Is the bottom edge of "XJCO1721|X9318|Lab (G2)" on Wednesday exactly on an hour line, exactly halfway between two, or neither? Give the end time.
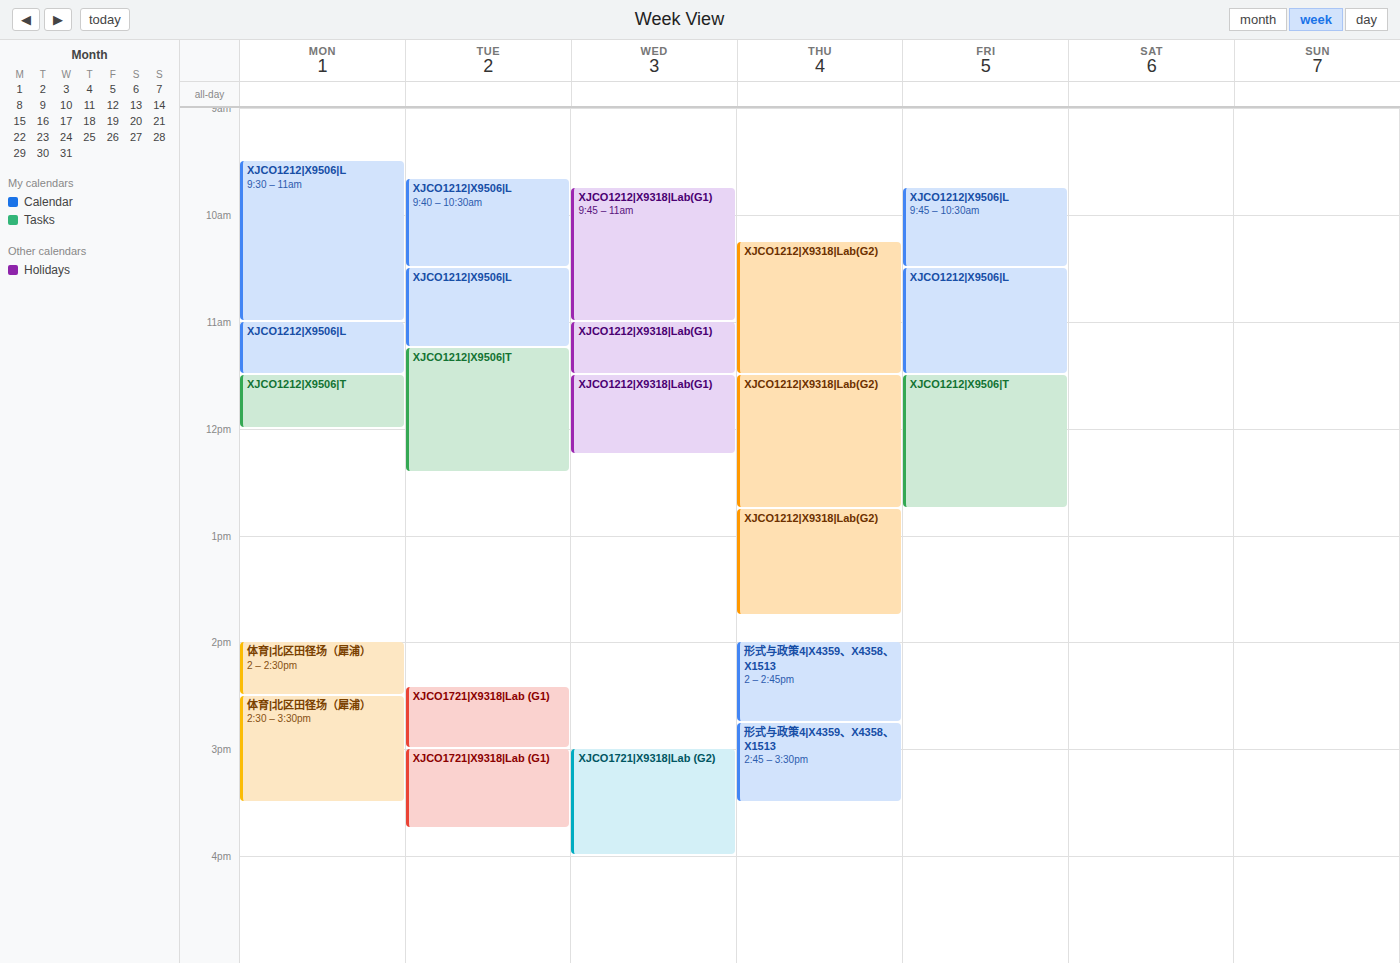
4:00 PM -- exactly on the 4 PM line.